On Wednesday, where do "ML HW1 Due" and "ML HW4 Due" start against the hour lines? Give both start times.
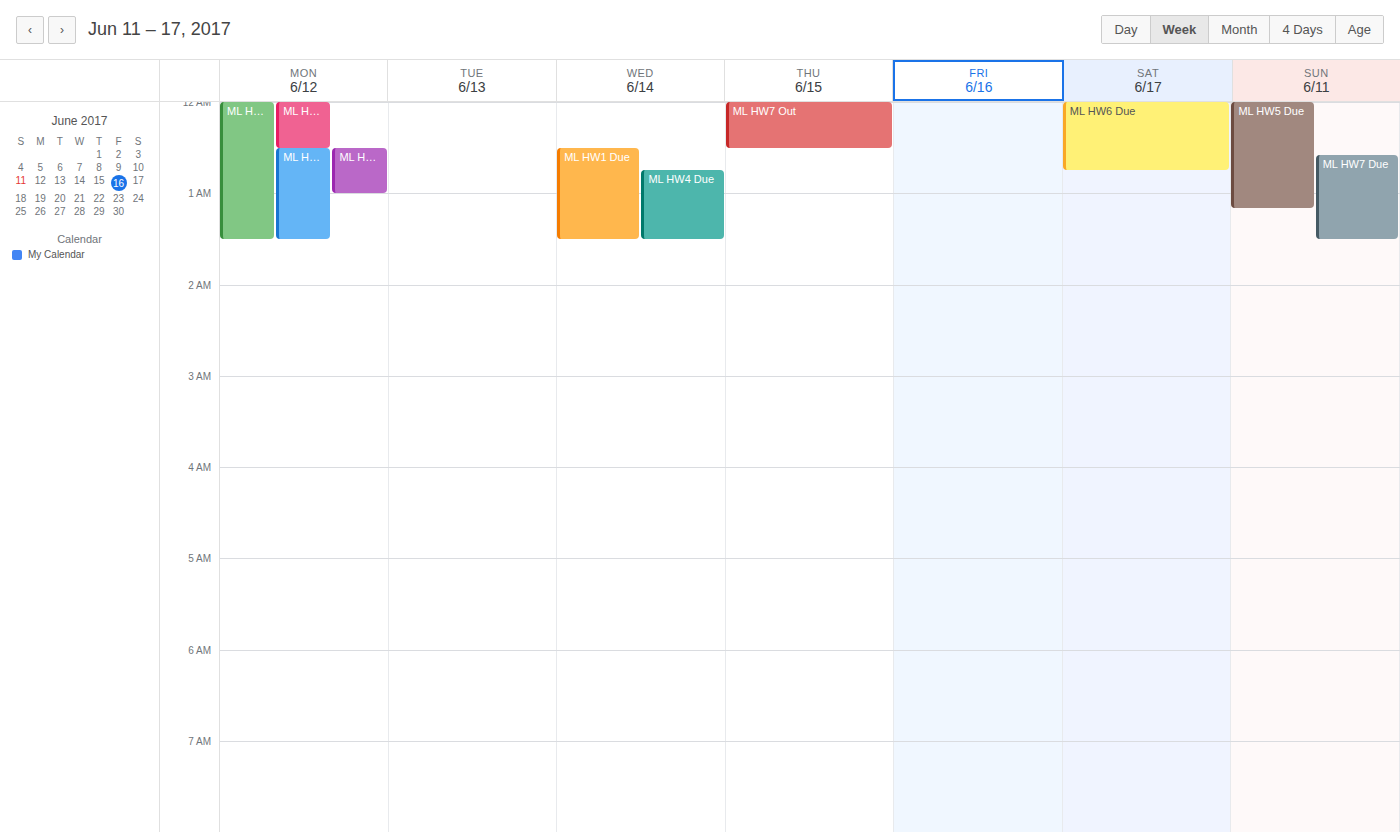
"ML HW1 Due": 12:30 AM, halfway between the 12 AM and 1 AM lines. "ML HW4 Due": 12:45 AM, neither: three quarters of the way from the 12 AM line to the 1 AM line.